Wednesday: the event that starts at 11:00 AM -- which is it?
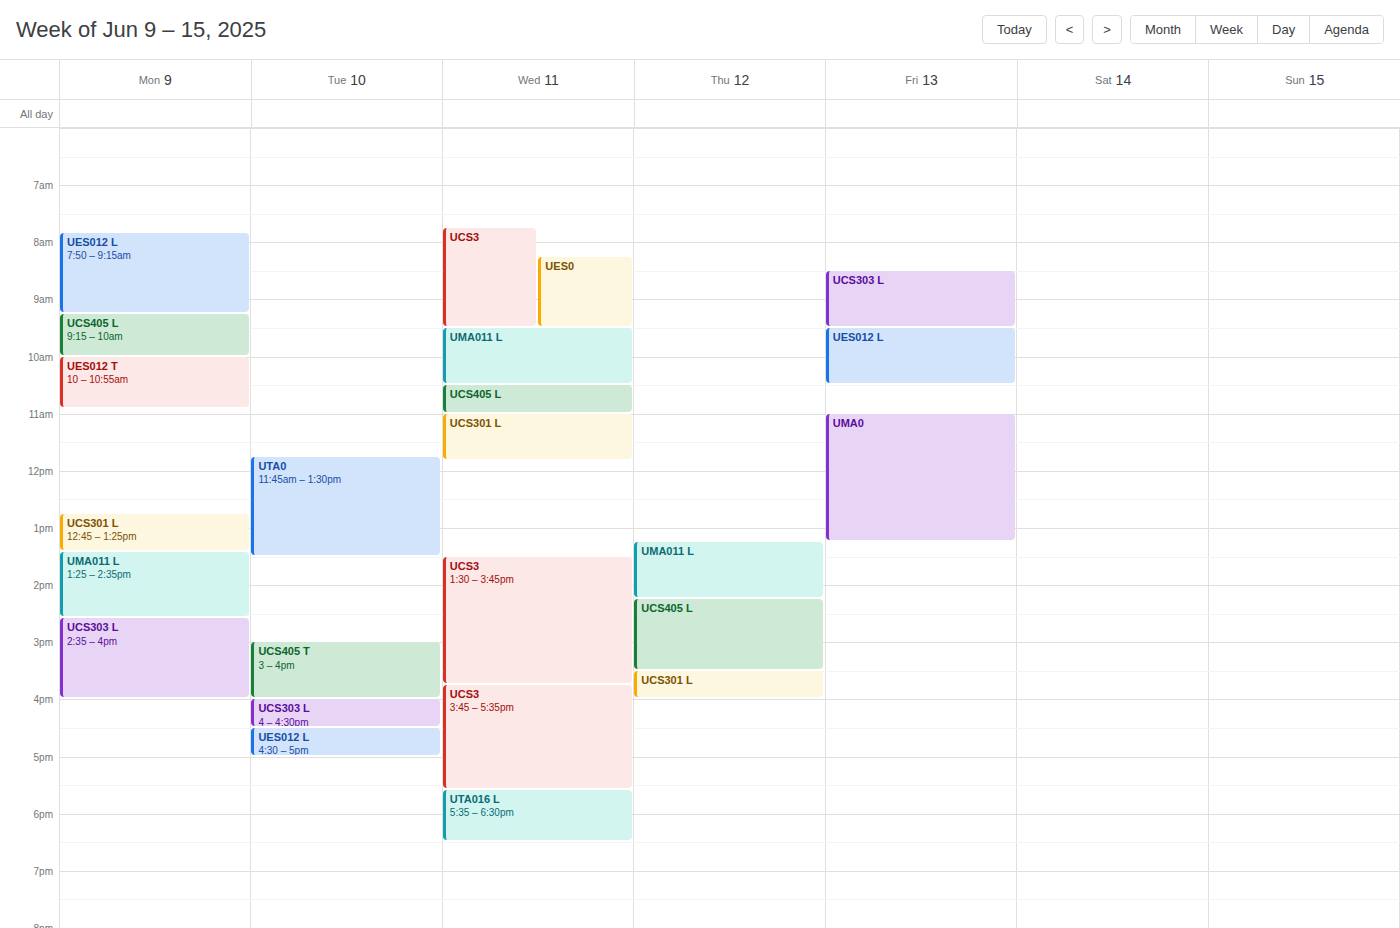
"UCS301 L"